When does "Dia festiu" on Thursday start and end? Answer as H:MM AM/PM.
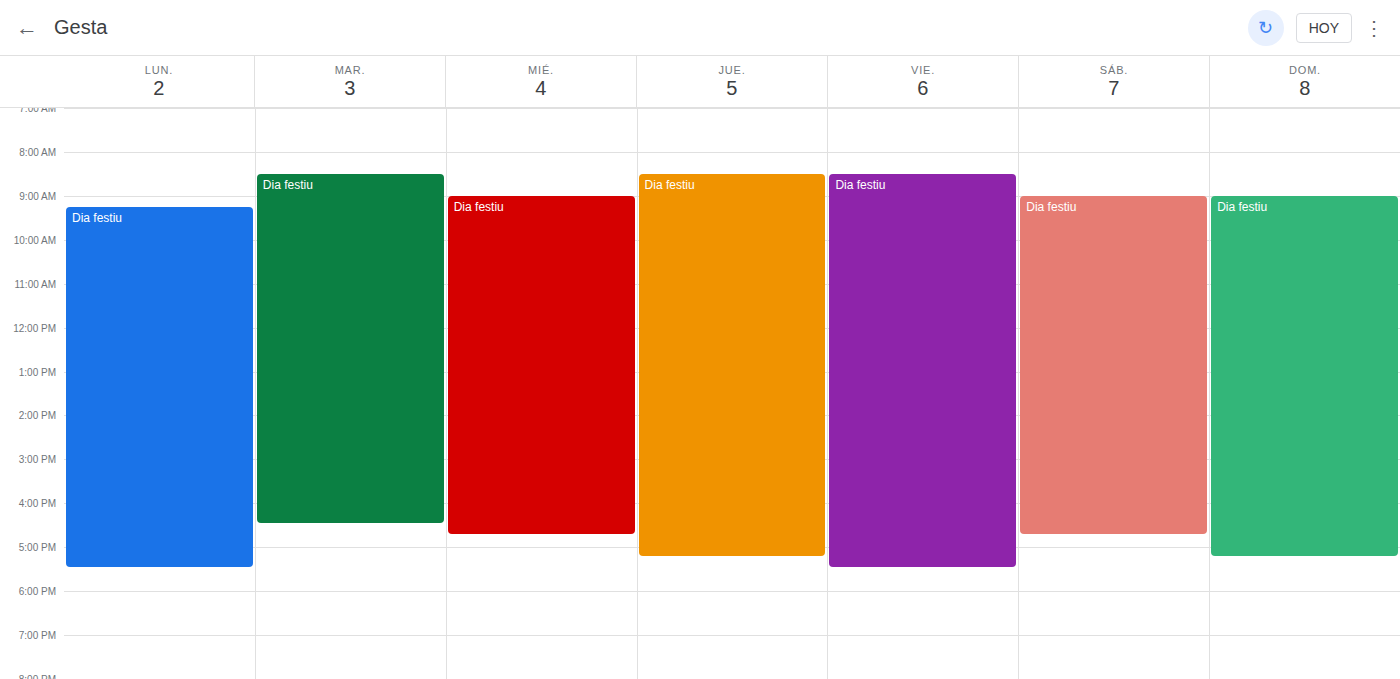
8:30 AM to 5:15 PM